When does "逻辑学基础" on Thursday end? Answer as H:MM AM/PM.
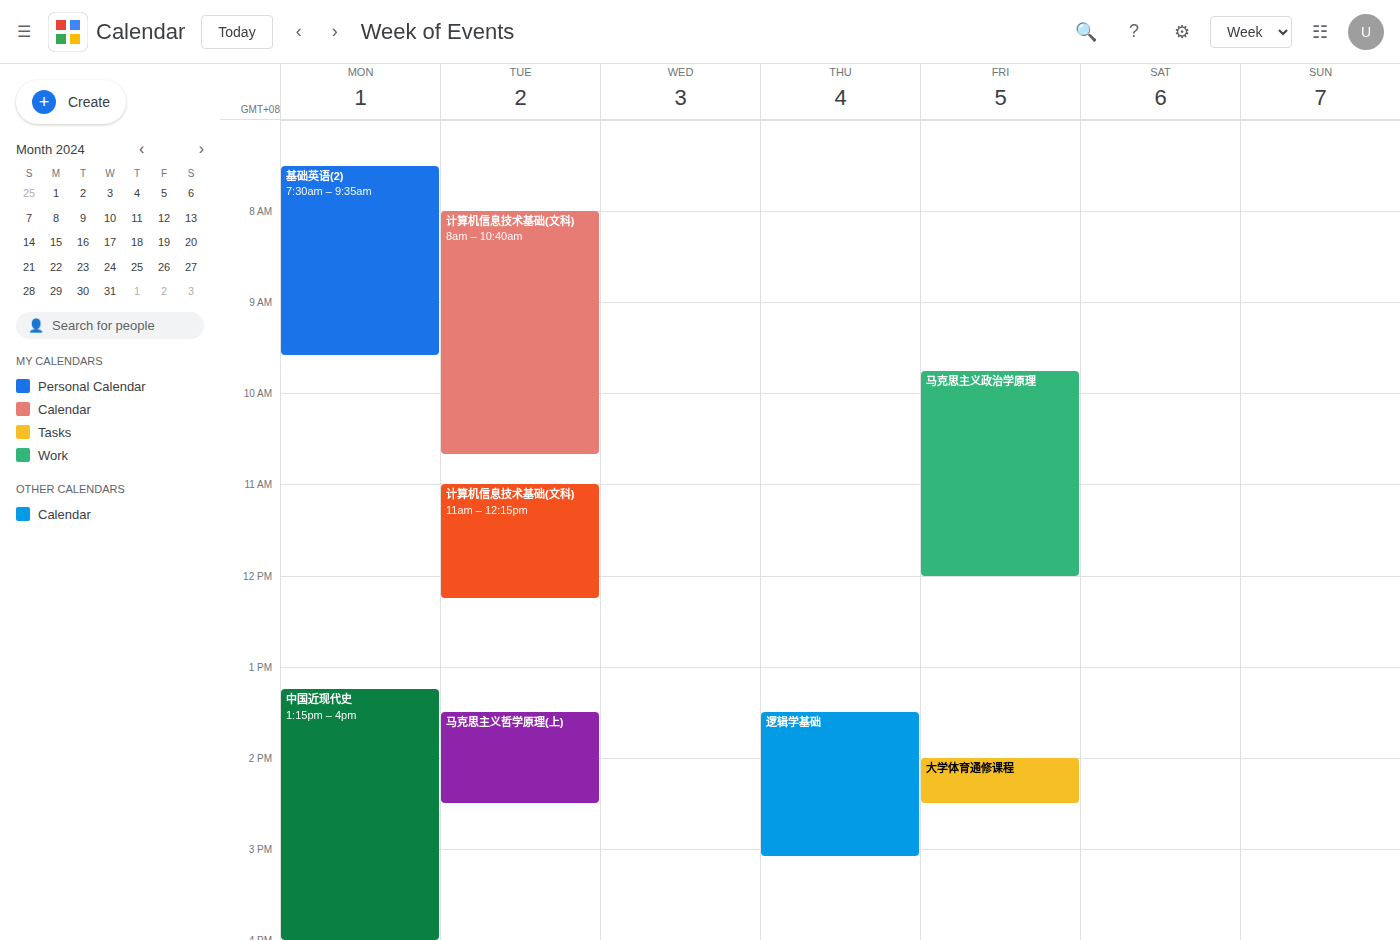
3:05 PM